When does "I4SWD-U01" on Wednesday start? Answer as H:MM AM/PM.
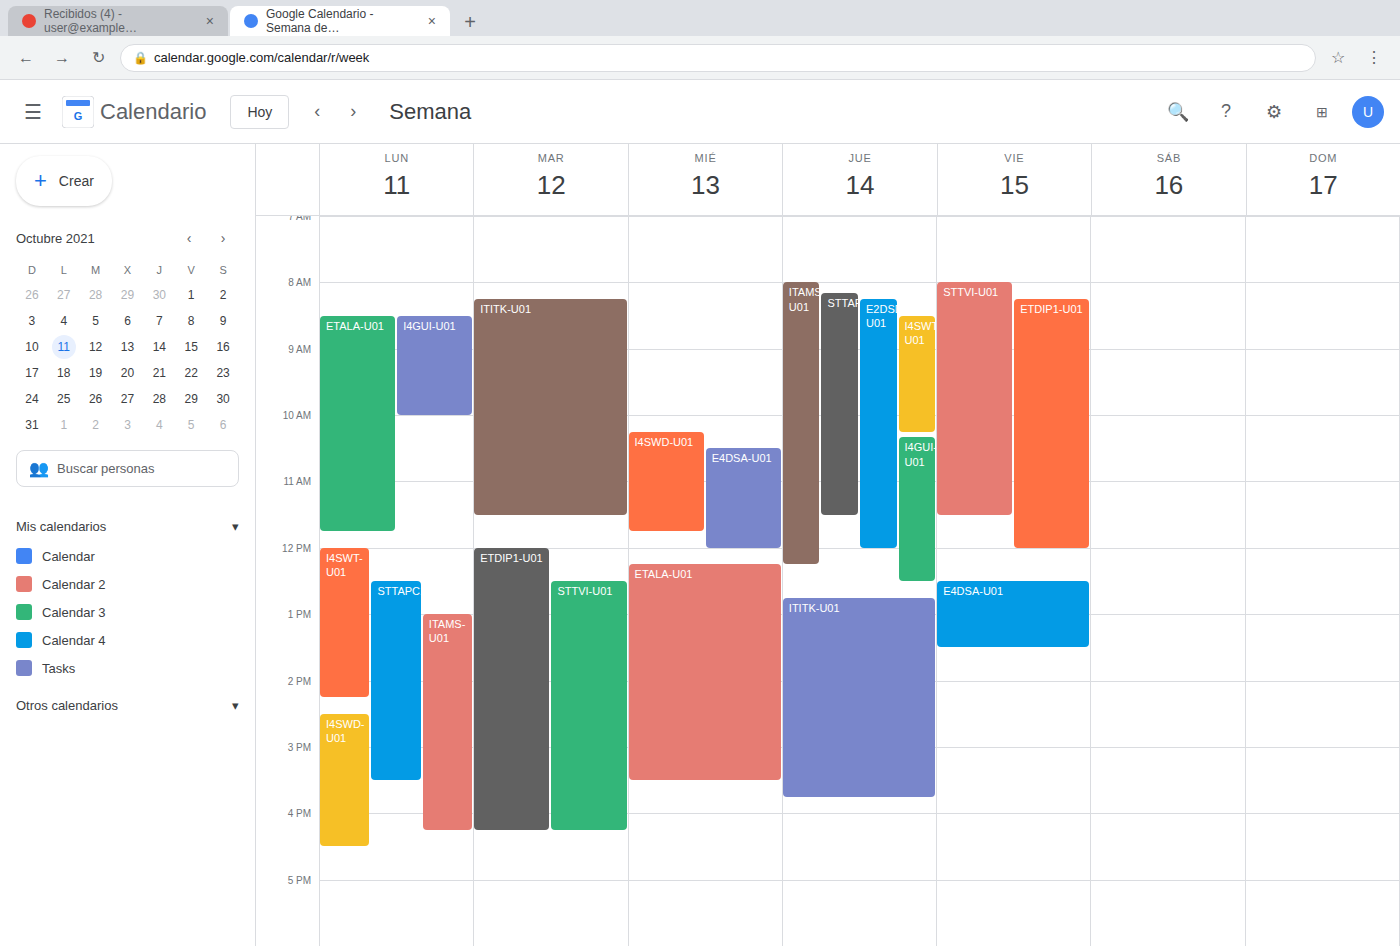
10:15 AM